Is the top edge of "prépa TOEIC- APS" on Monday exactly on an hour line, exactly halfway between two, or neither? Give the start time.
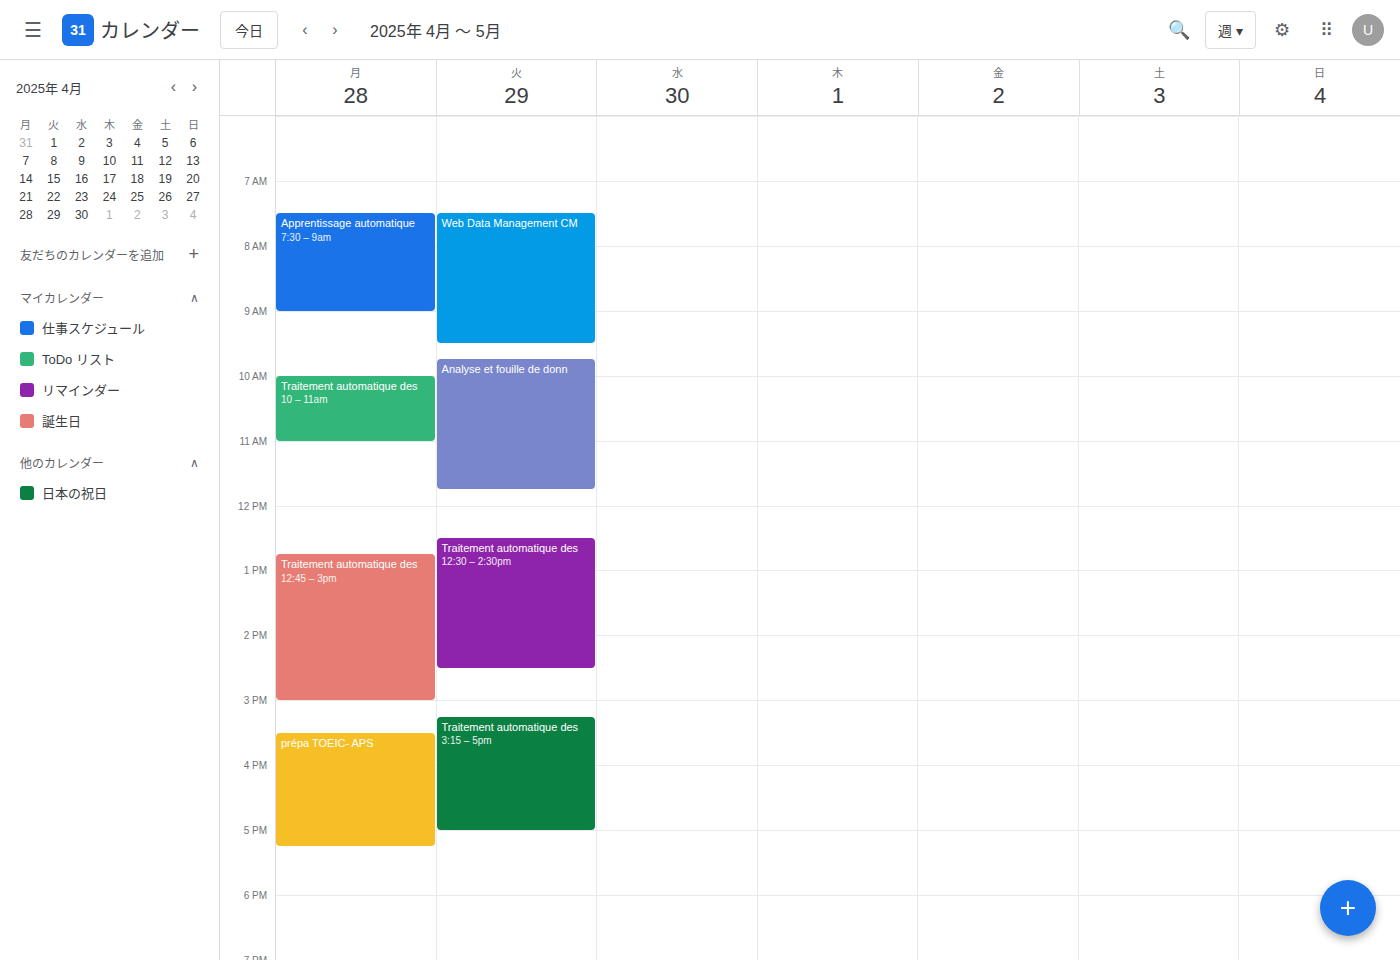
3:30 PM -- halfway between the 3 PM and 4 PM lines.